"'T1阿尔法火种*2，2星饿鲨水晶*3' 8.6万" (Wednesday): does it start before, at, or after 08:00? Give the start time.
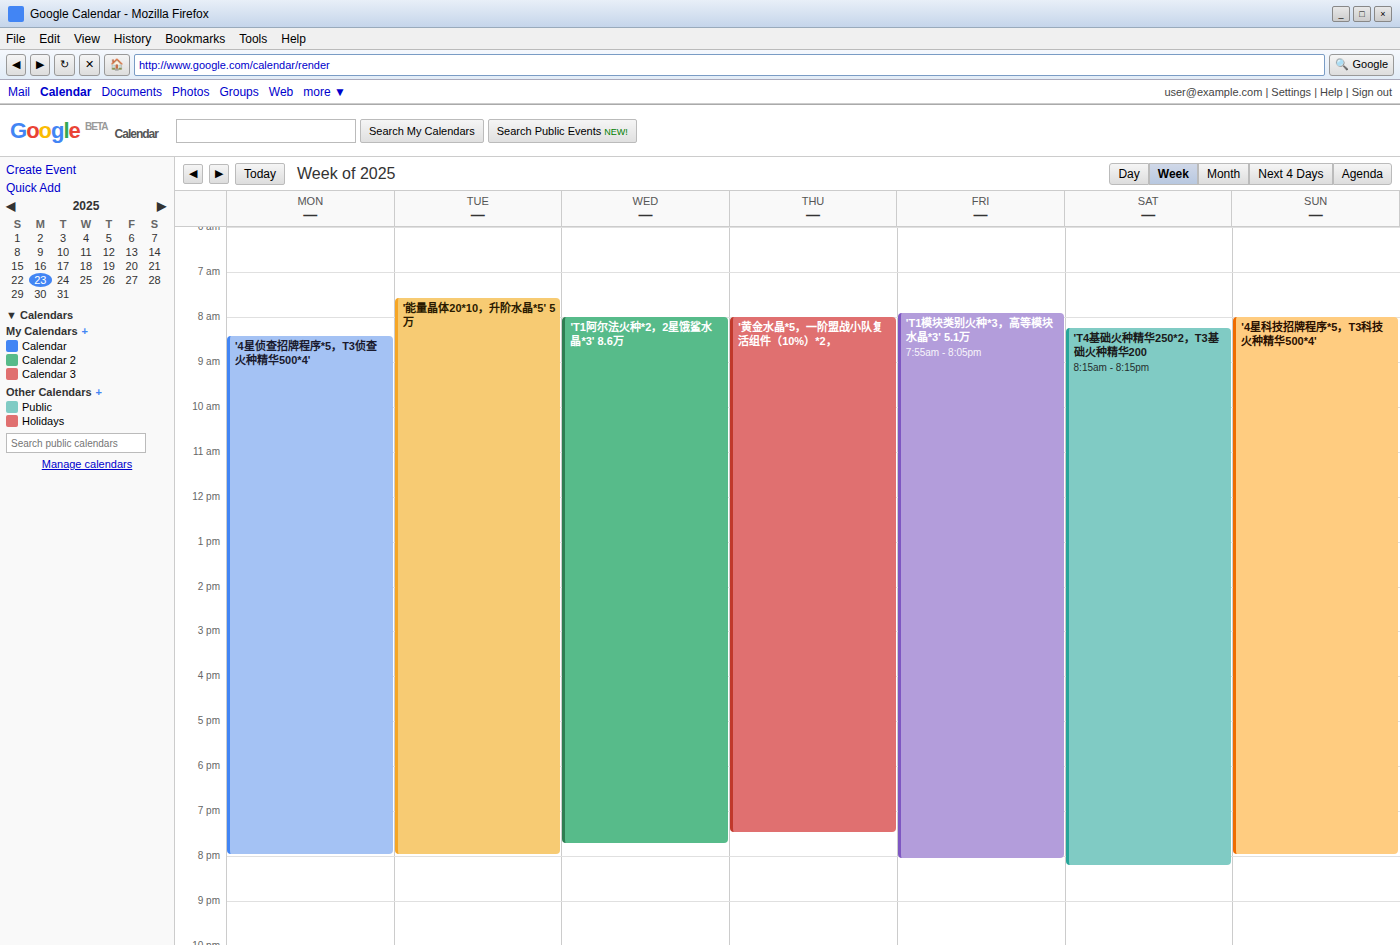
08:00 -- exactly at 08:00, on the 08:00 line.